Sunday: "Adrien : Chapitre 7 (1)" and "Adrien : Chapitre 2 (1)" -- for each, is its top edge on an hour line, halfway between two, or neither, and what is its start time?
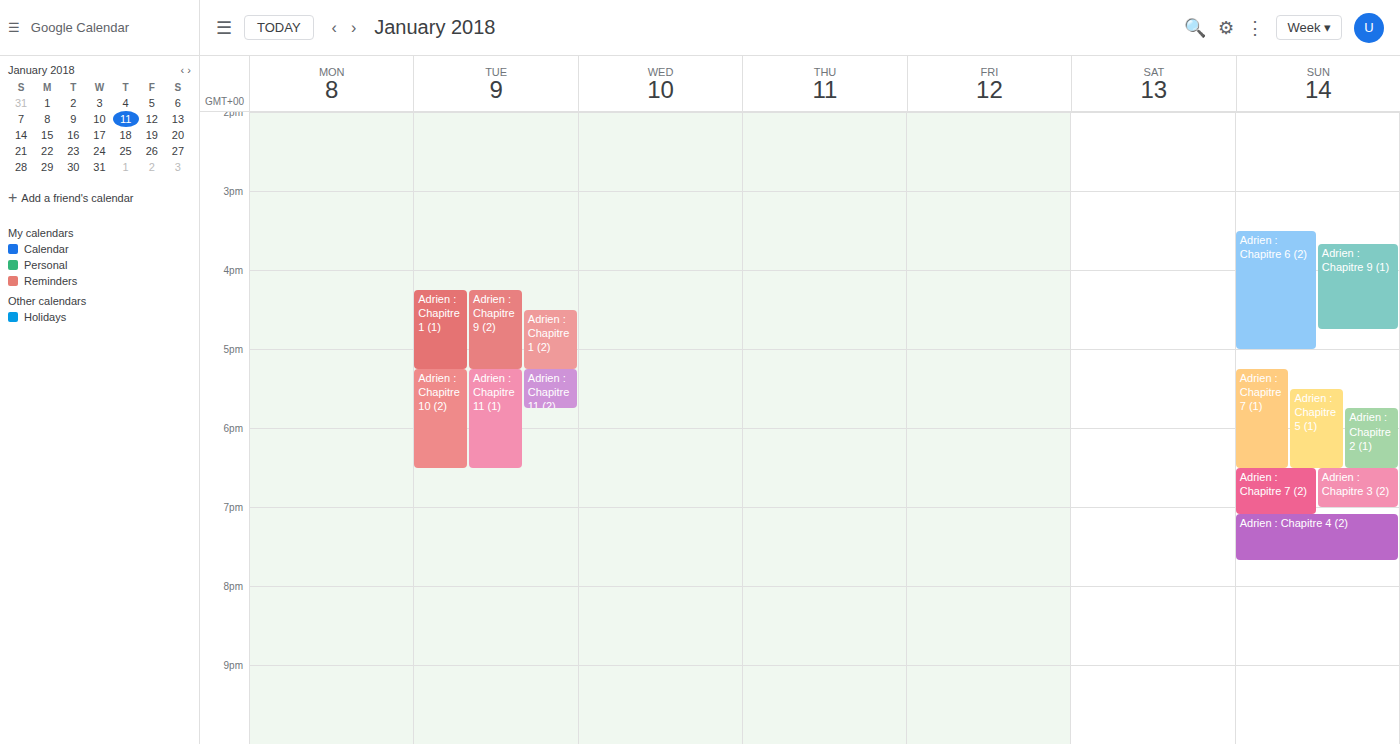
"Adrien : Chapitre 7 (1)": 5:15 PM, neither: a quarter of the way from the 5 PM line to the 6 PM line. "Adrien : Chapitre 2 (1)": 5:45 PM, neither: three quarters of the way from the 5 PM line to the 6 PM line.